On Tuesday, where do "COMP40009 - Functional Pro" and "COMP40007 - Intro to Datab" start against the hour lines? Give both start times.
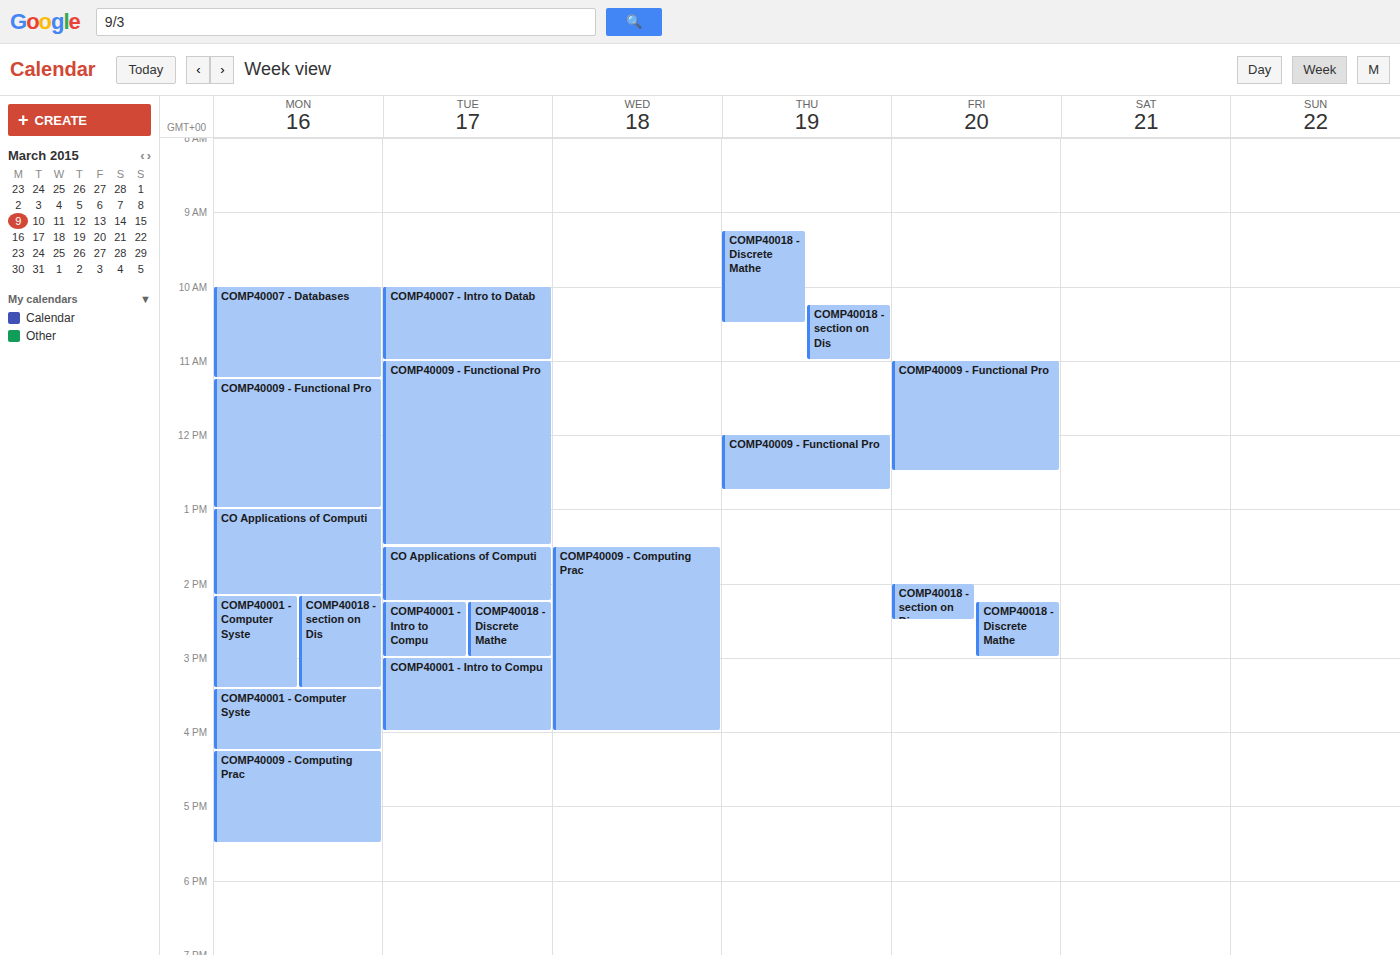
"COMP40009 - Functional Pro": 11:00 AM, exactly on the 11 AM line. "COMP40007 - Intro to Datab": 10:00 AM, exactly on the 10 AM line.